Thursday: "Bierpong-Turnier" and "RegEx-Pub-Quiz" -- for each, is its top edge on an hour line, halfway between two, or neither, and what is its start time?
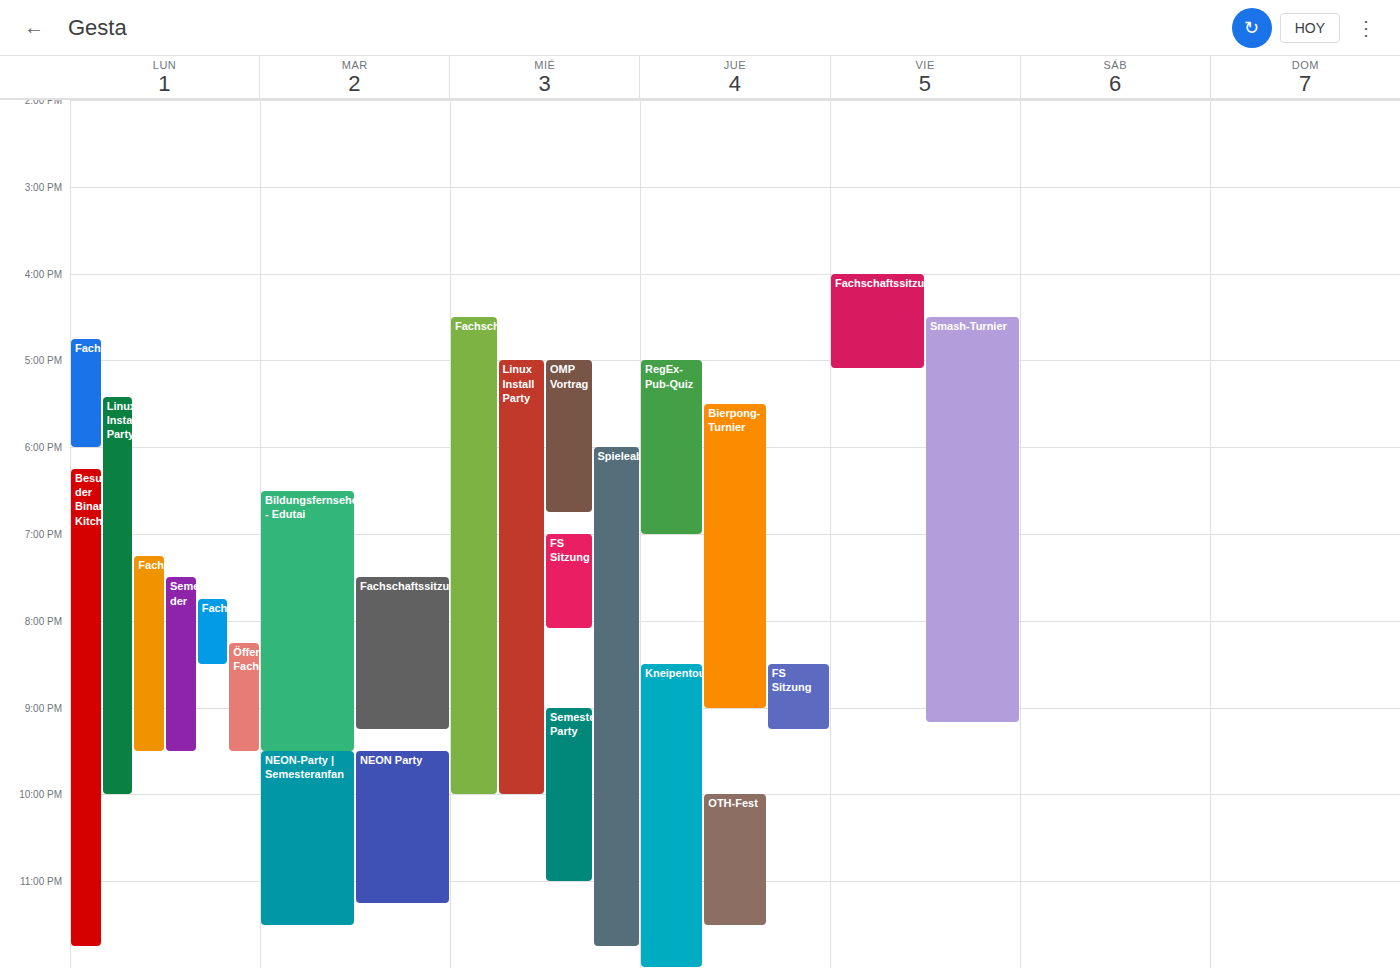
"Bierpong-Turnier": 5:30 PM, halfway between the 5 PM and 6 PM lines. "RegEx-Pub-Quiz": 5:00 PM, exactly on the 5 PM line.